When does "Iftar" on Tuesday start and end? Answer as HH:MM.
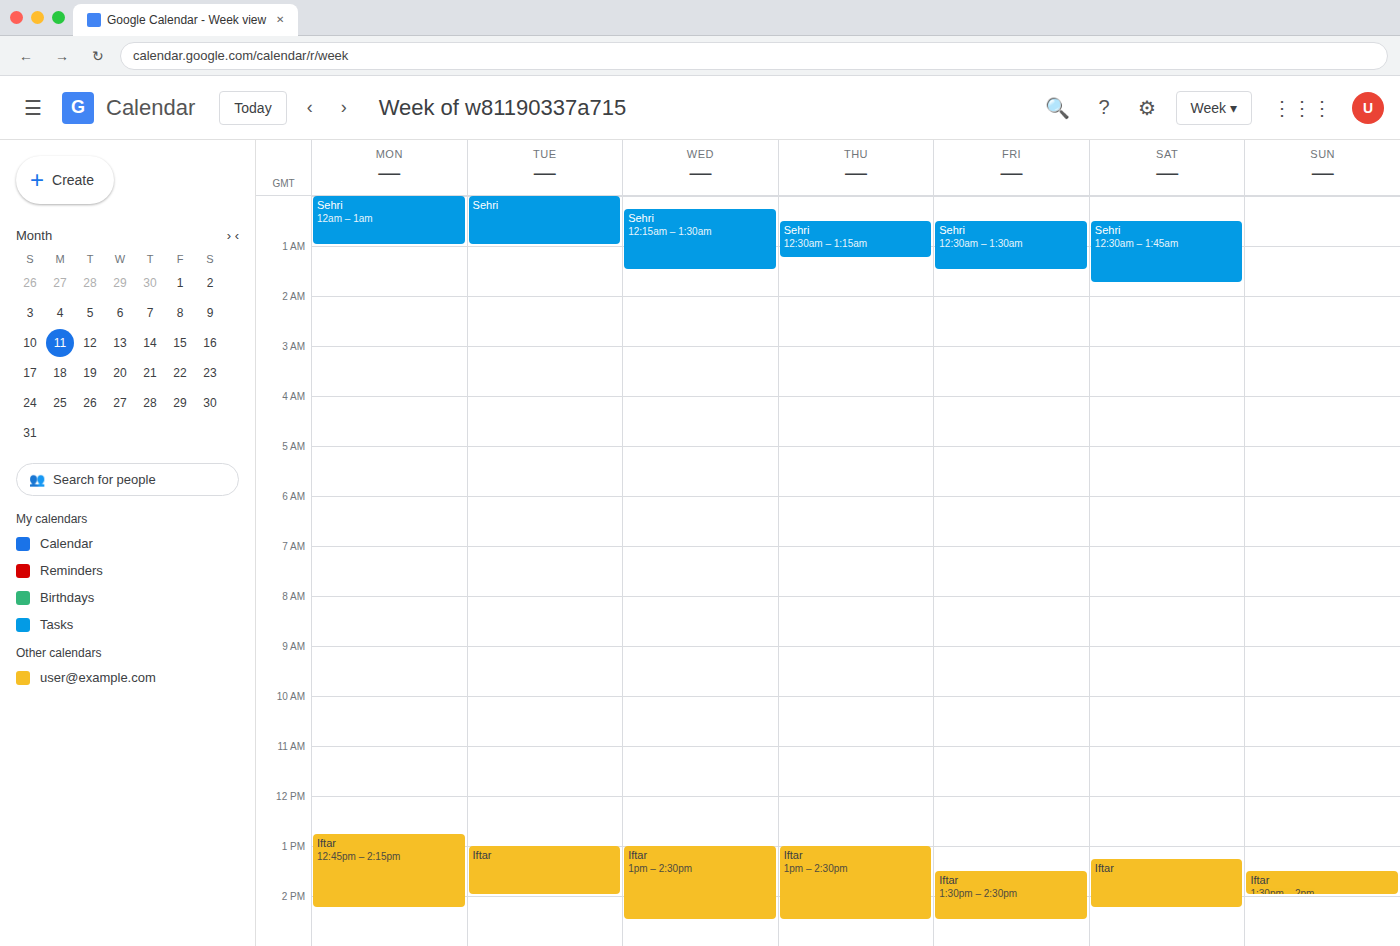
13:00 to 14:00